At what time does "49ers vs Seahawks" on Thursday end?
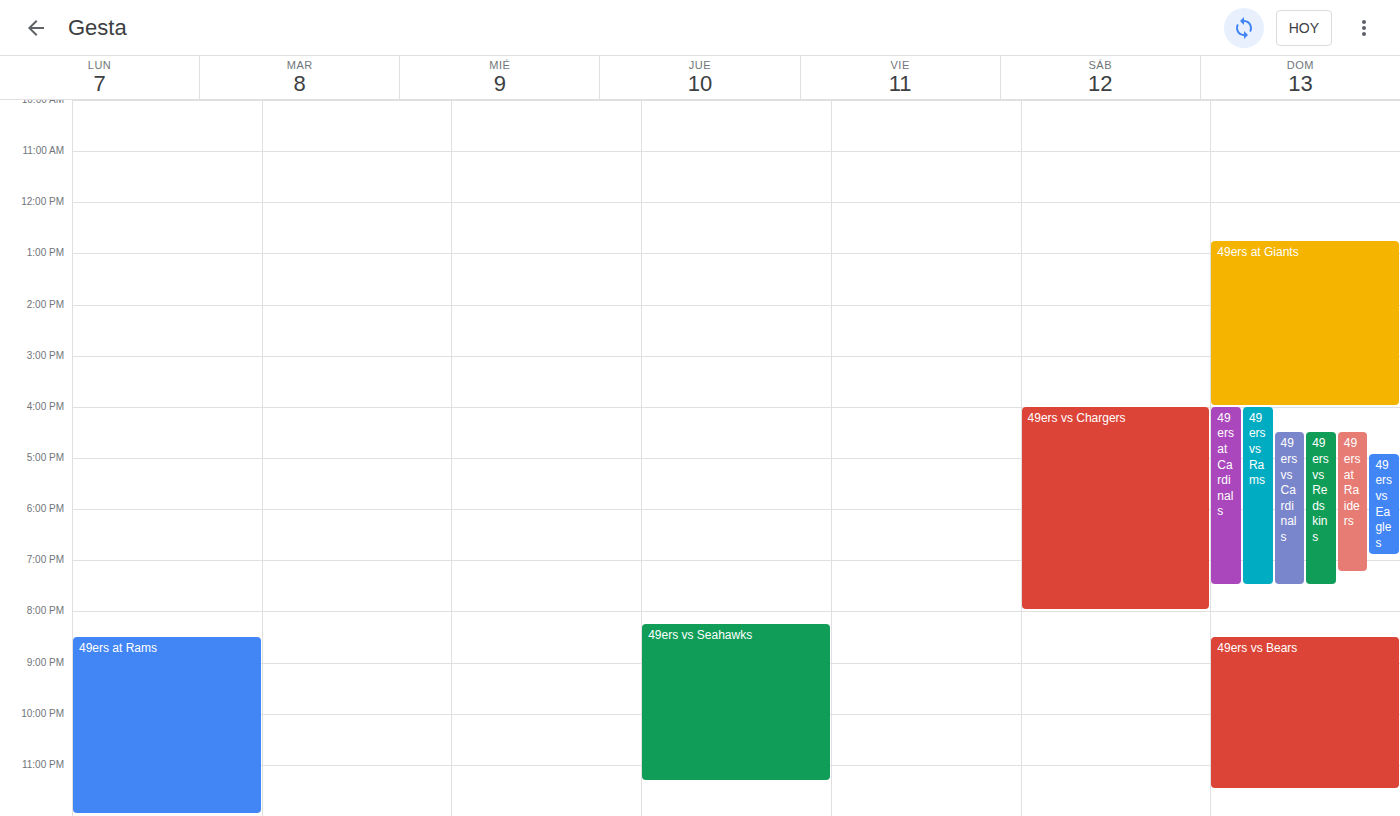
11:20 PM